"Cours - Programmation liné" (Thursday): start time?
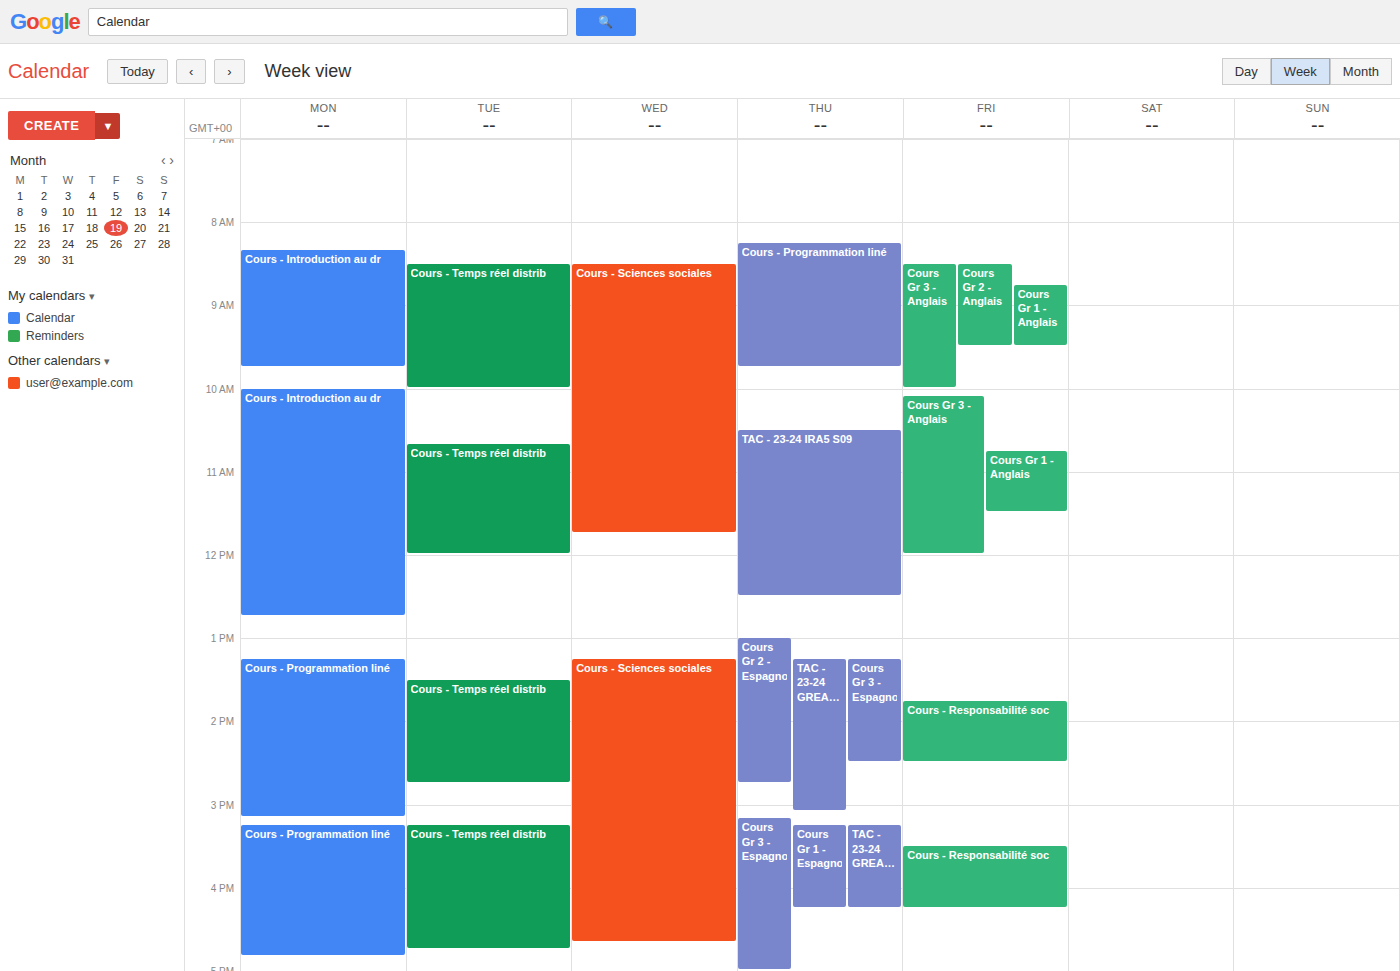
8:15 AM